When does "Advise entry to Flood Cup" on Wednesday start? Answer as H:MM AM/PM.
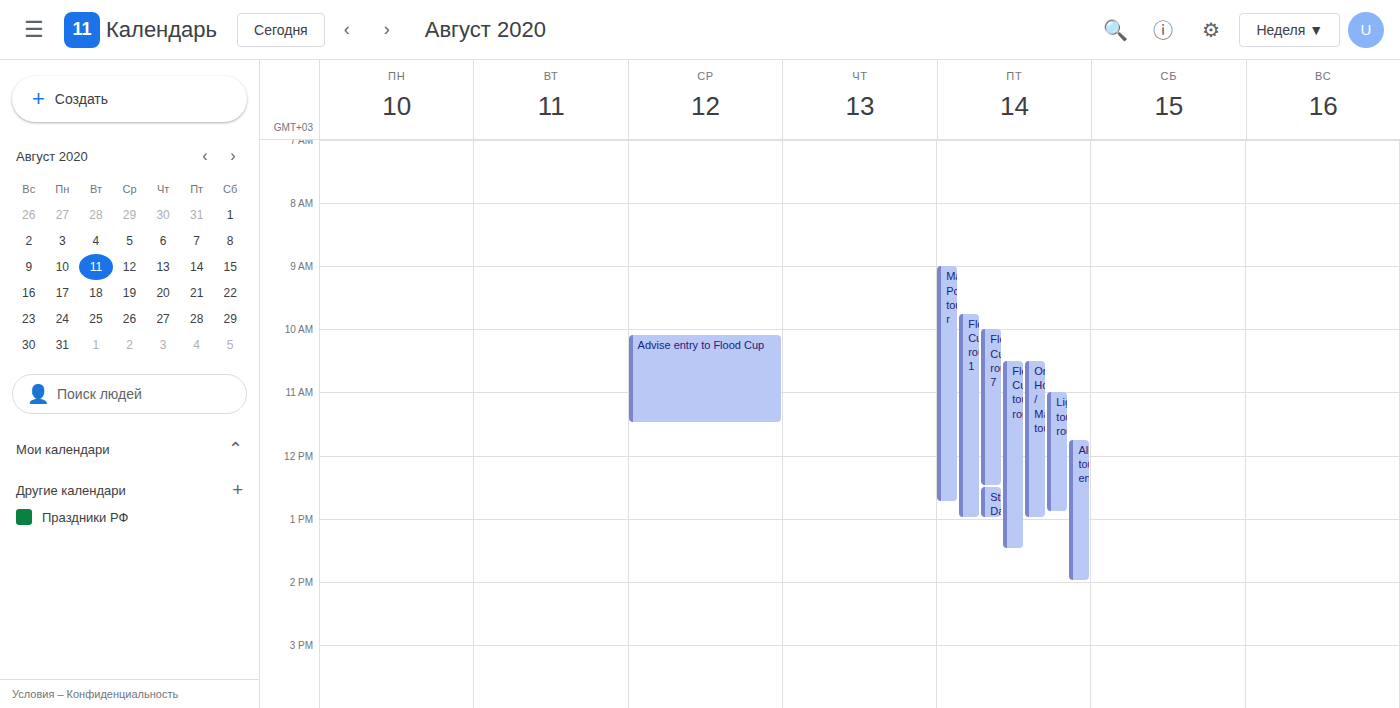
10:05 AM